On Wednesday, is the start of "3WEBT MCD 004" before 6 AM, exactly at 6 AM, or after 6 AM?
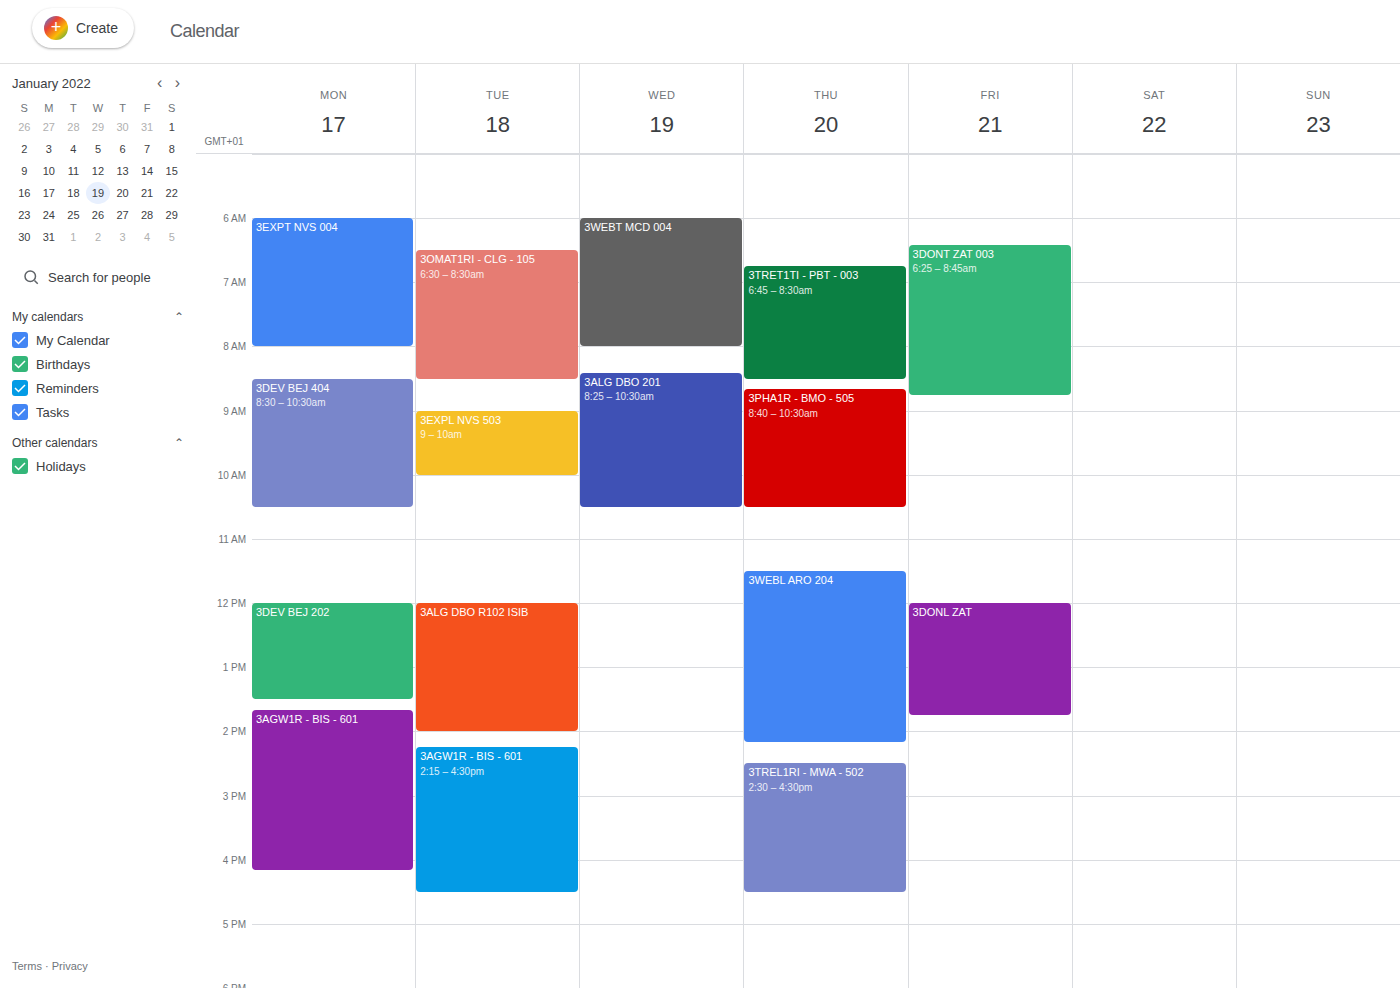
6:00 AM -- exactly at 6 AM, on the 6 AM line.